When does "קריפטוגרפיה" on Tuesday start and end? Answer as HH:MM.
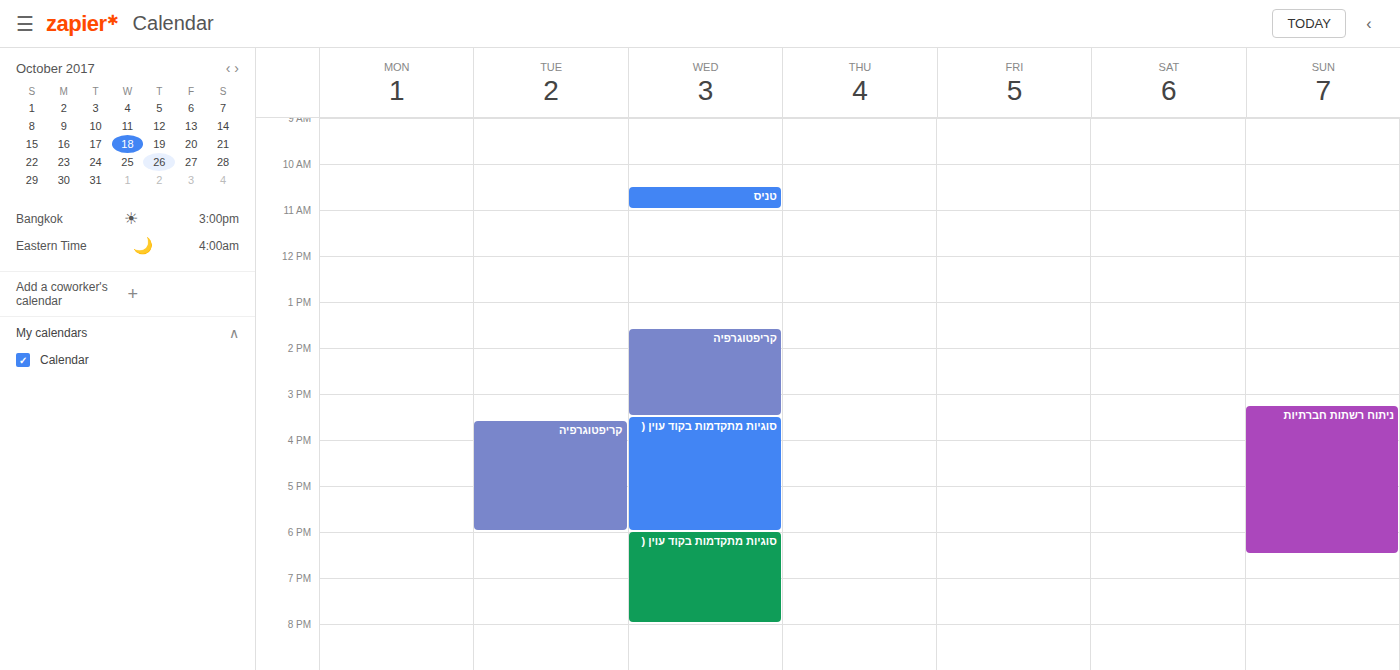
15:35 to 18:00